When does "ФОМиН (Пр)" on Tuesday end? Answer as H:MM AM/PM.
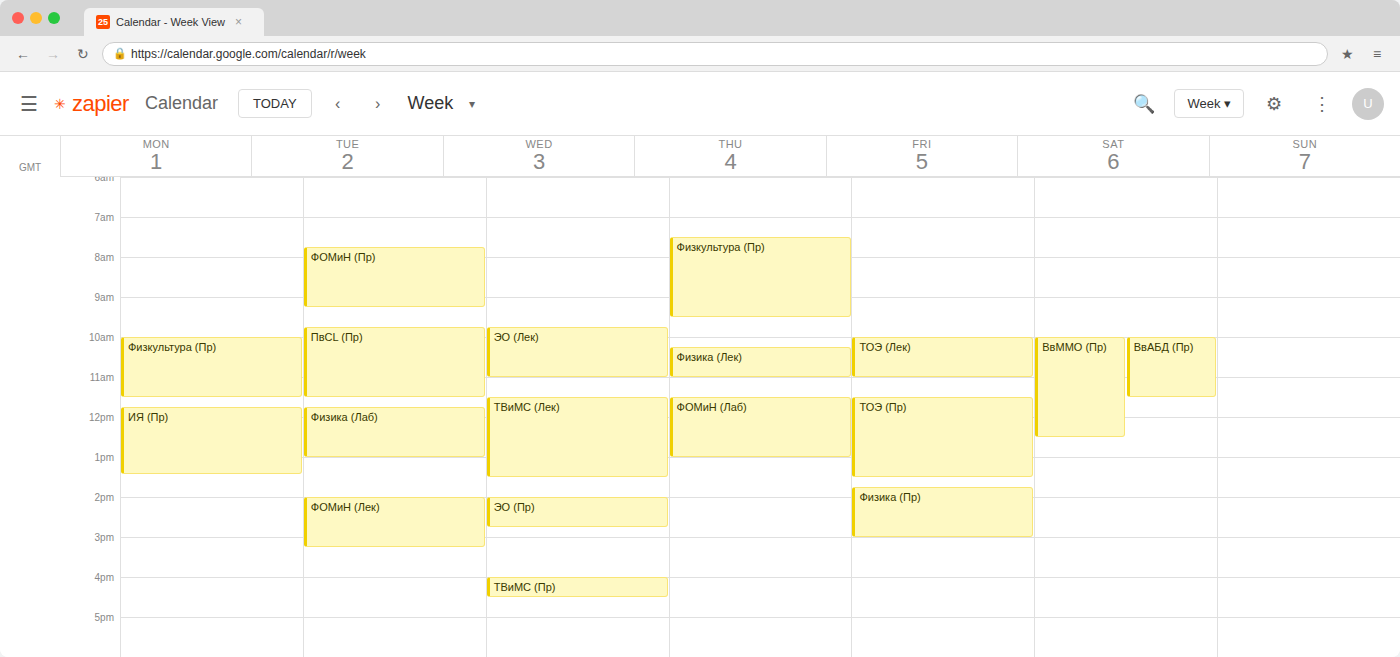
9:15 AM